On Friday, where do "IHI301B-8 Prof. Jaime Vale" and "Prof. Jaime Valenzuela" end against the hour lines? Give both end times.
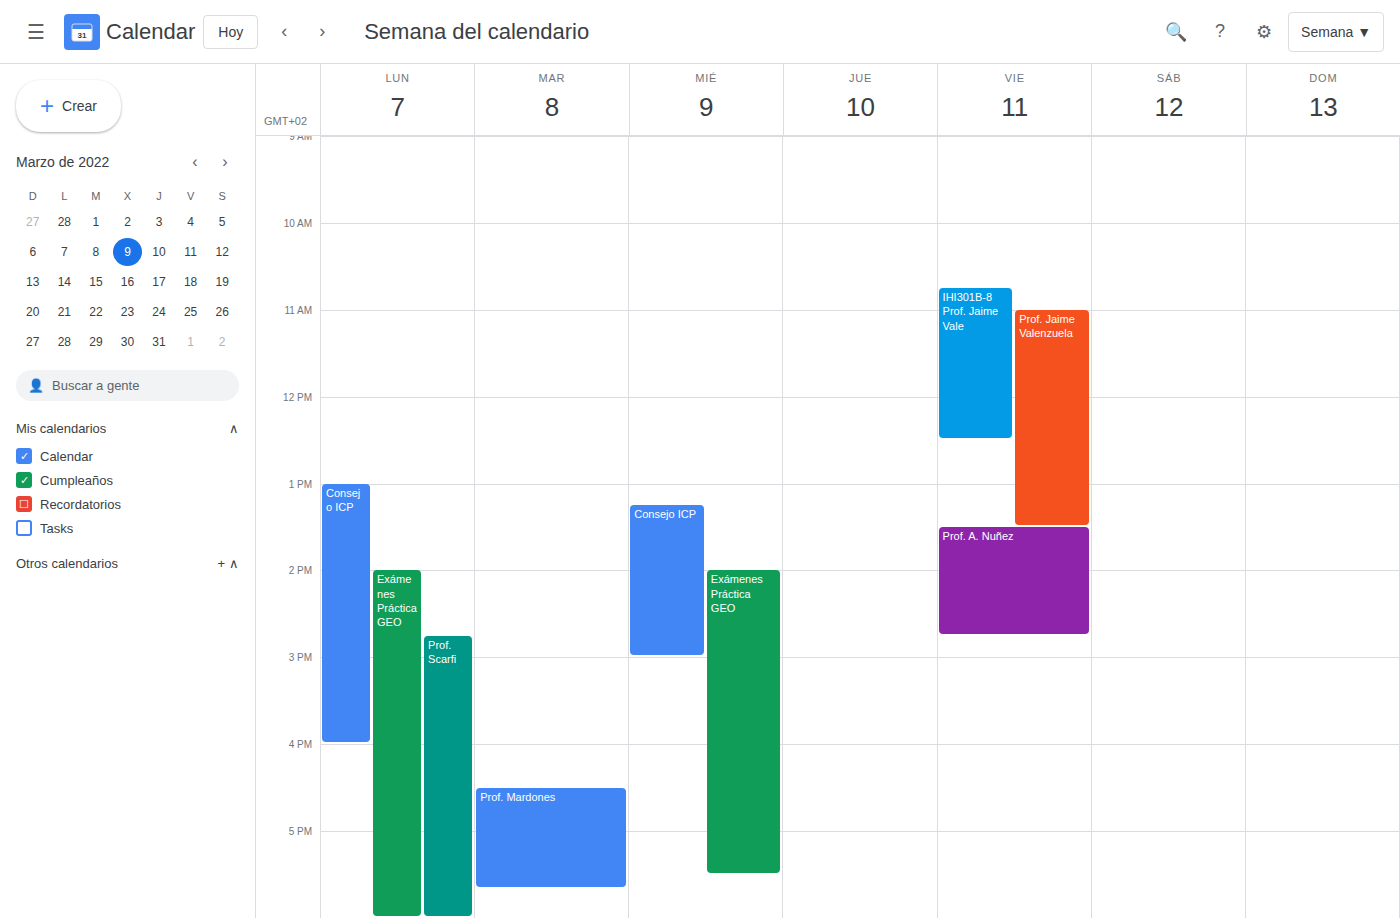
"IHI301B-8 Prof. Jaime Vale": 12:30 PM, halfway between the 12 PM and 1 PM lines. "Prof. Jaime Valenzuela": 1:30 PM, halfway between the 1 PM and 2 PM lines.